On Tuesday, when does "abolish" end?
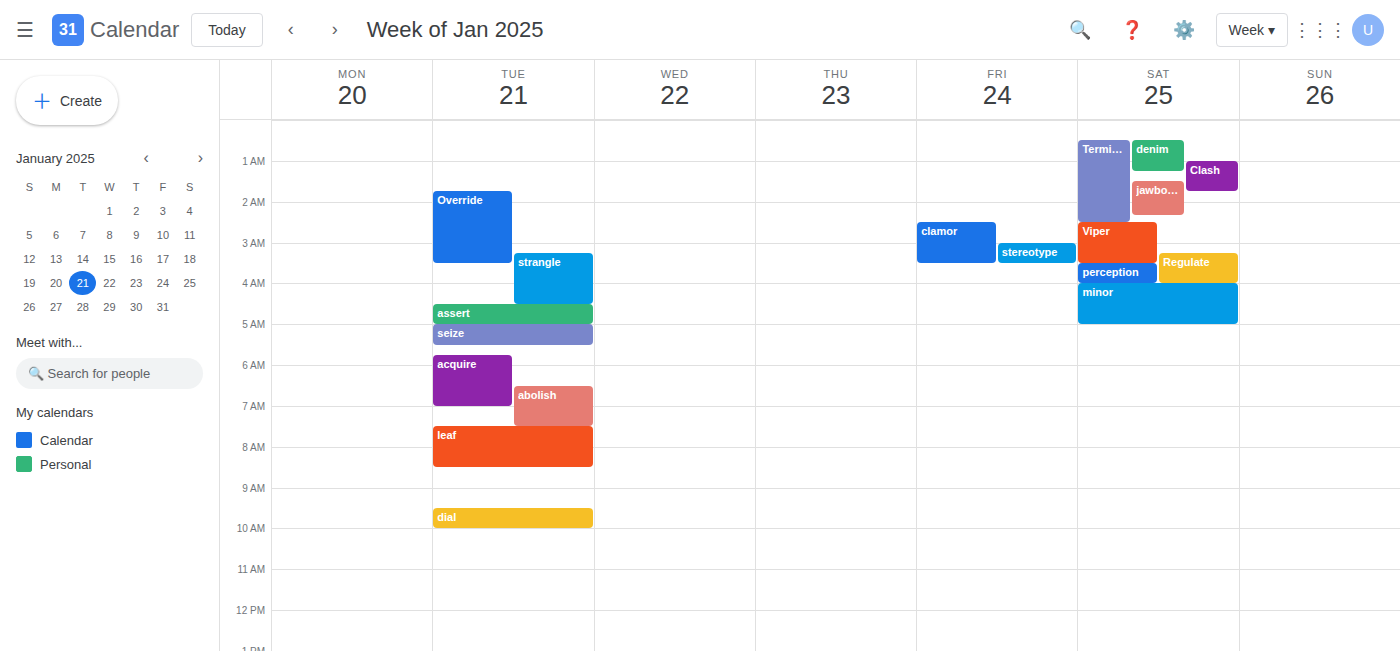
7:30 AM